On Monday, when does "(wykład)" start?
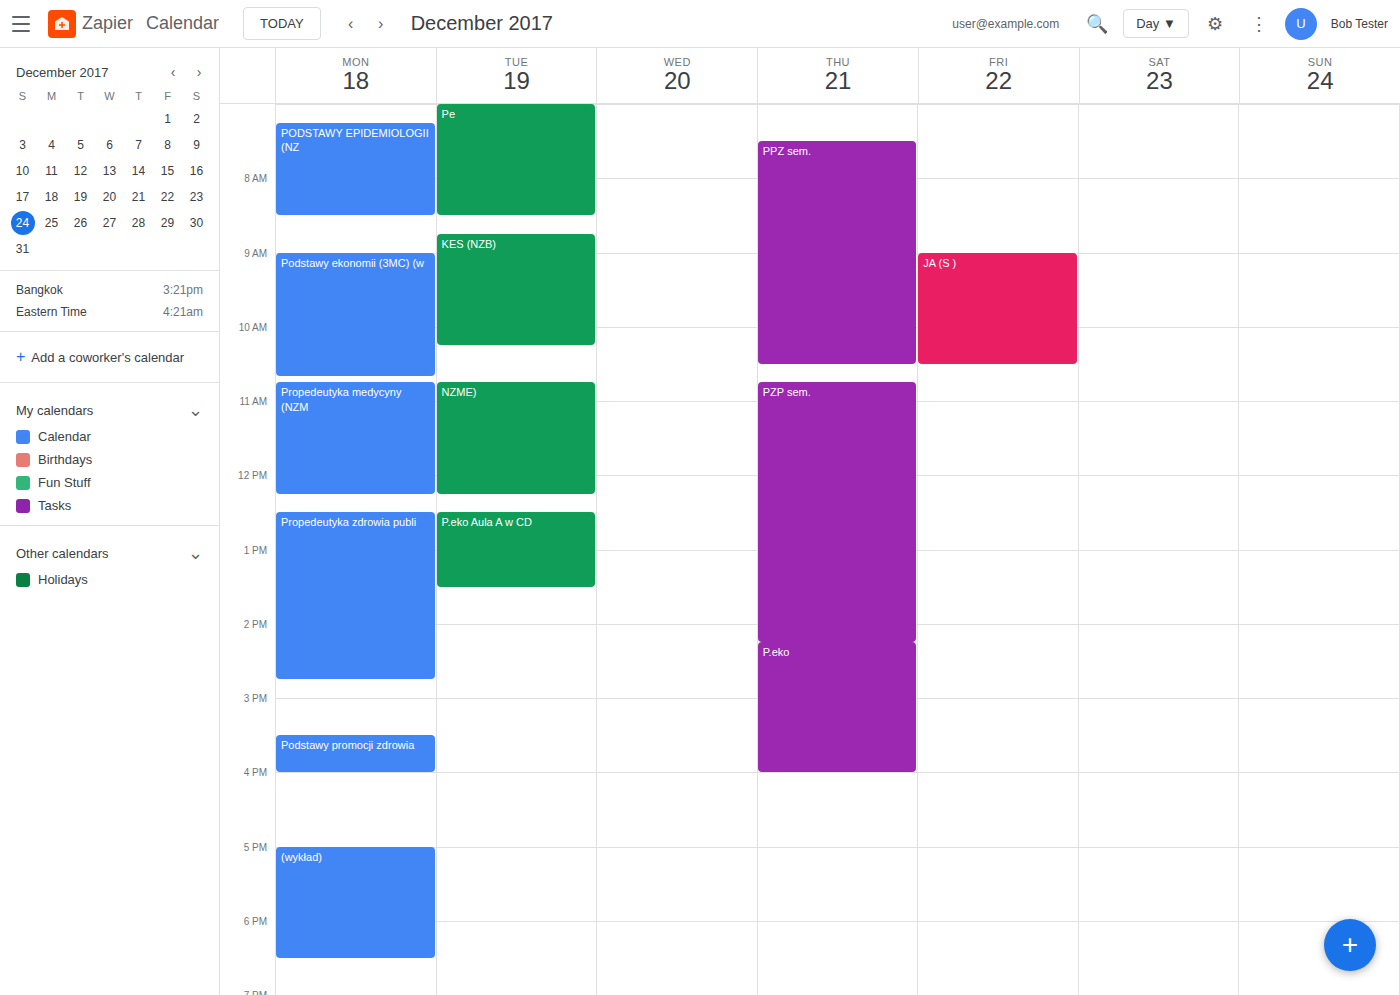
5:00 PM